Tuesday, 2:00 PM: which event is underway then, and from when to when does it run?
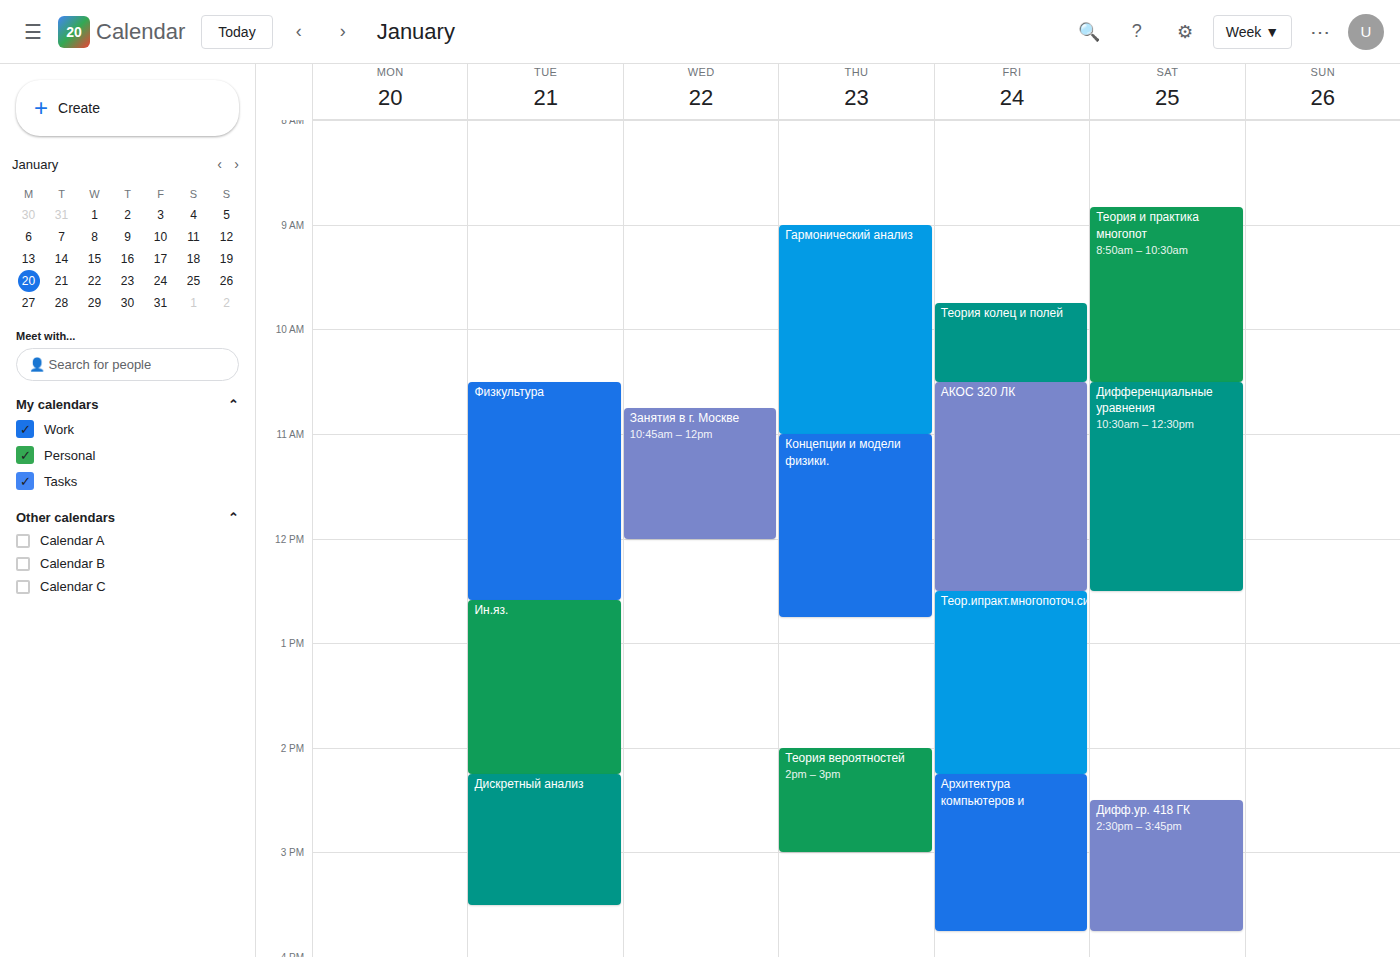
"Ин.яз.", 12:35 PM to 2:15 PM